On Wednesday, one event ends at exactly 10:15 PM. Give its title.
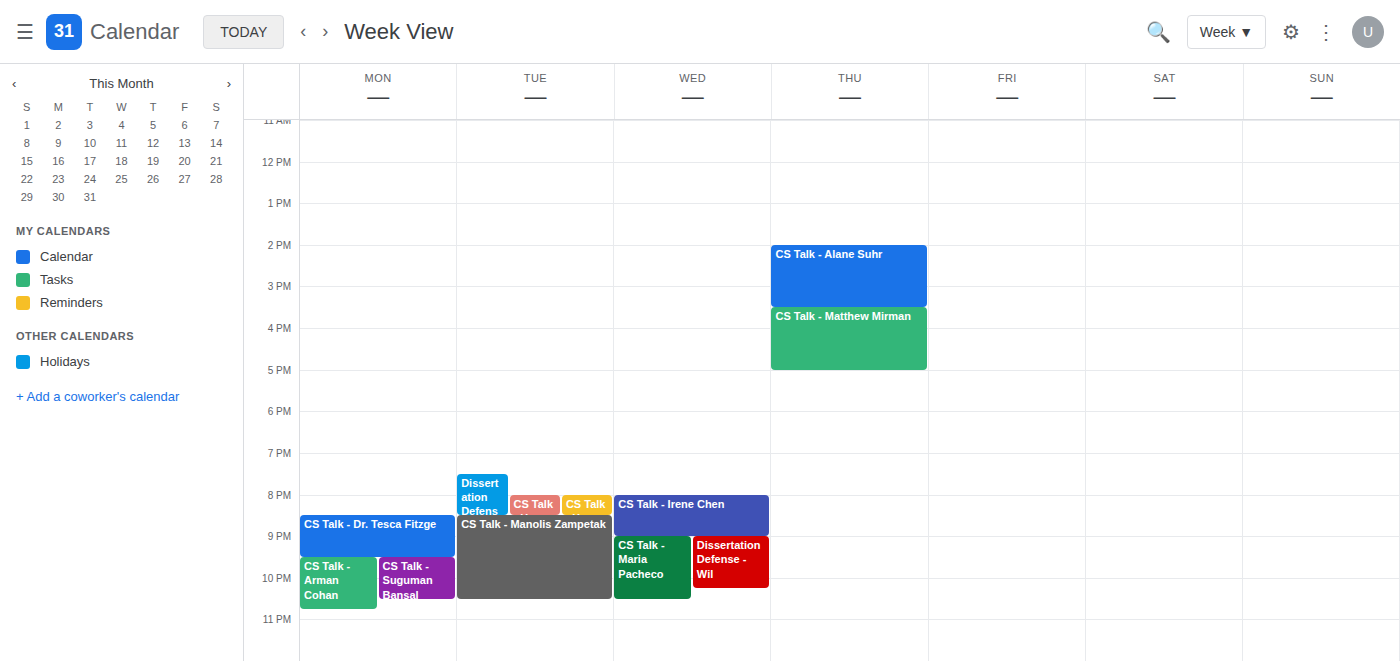
"Dissertation Defense - Wil"